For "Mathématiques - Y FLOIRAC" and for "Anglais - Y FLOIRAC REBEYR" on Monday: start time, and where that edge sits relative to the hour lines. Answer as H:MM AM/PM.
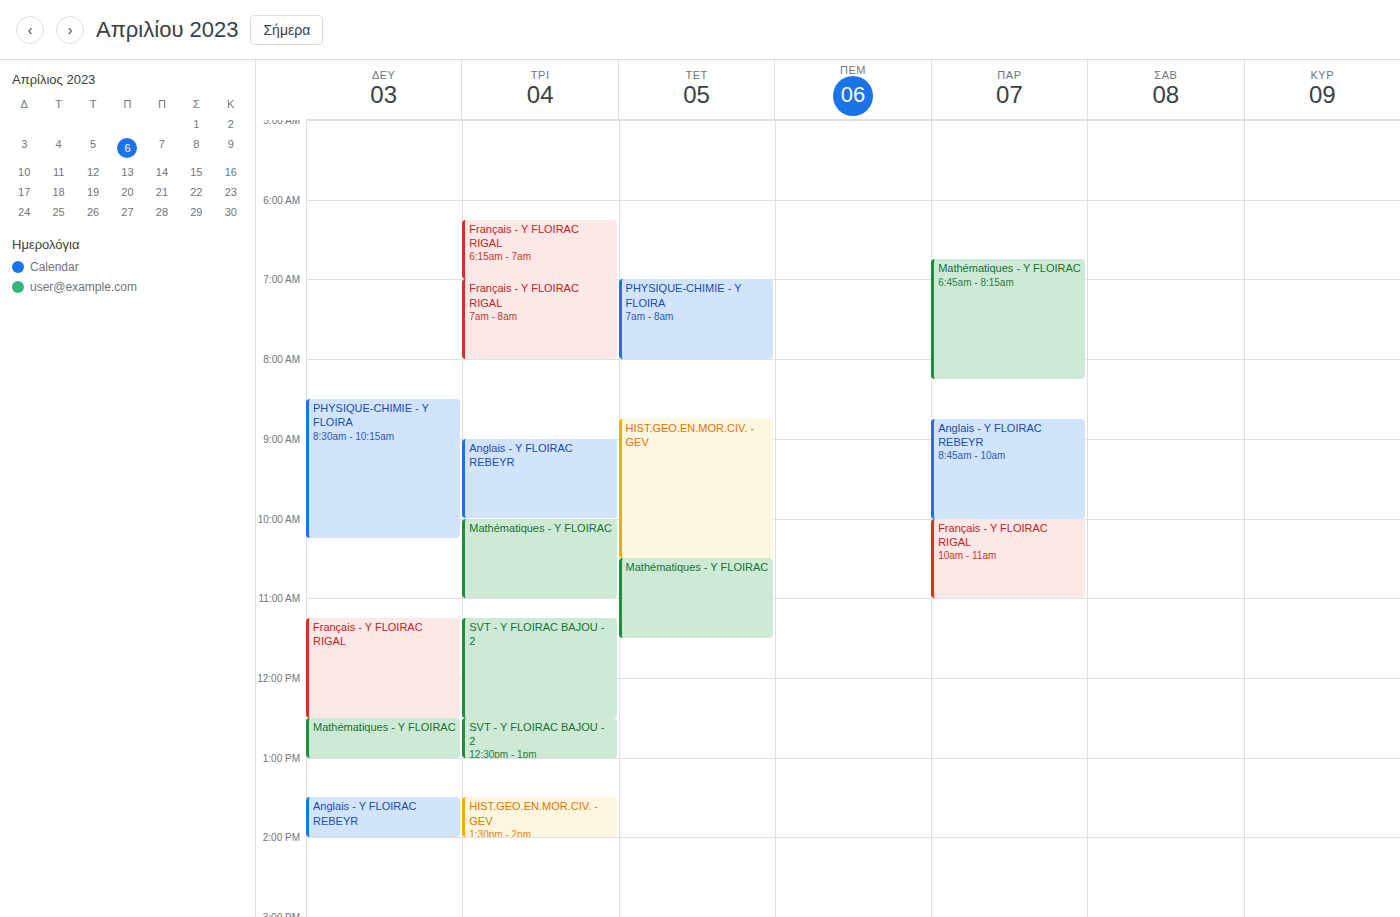
"Mathématiques - Y FLOIRAC": 12:30 PM, halfway between the 12 PM and 1 PM lines. "Anglais - Y FLOIRAC REBEYR": 1:30 PM, halfway between the 1 PM and 2 PM lines.